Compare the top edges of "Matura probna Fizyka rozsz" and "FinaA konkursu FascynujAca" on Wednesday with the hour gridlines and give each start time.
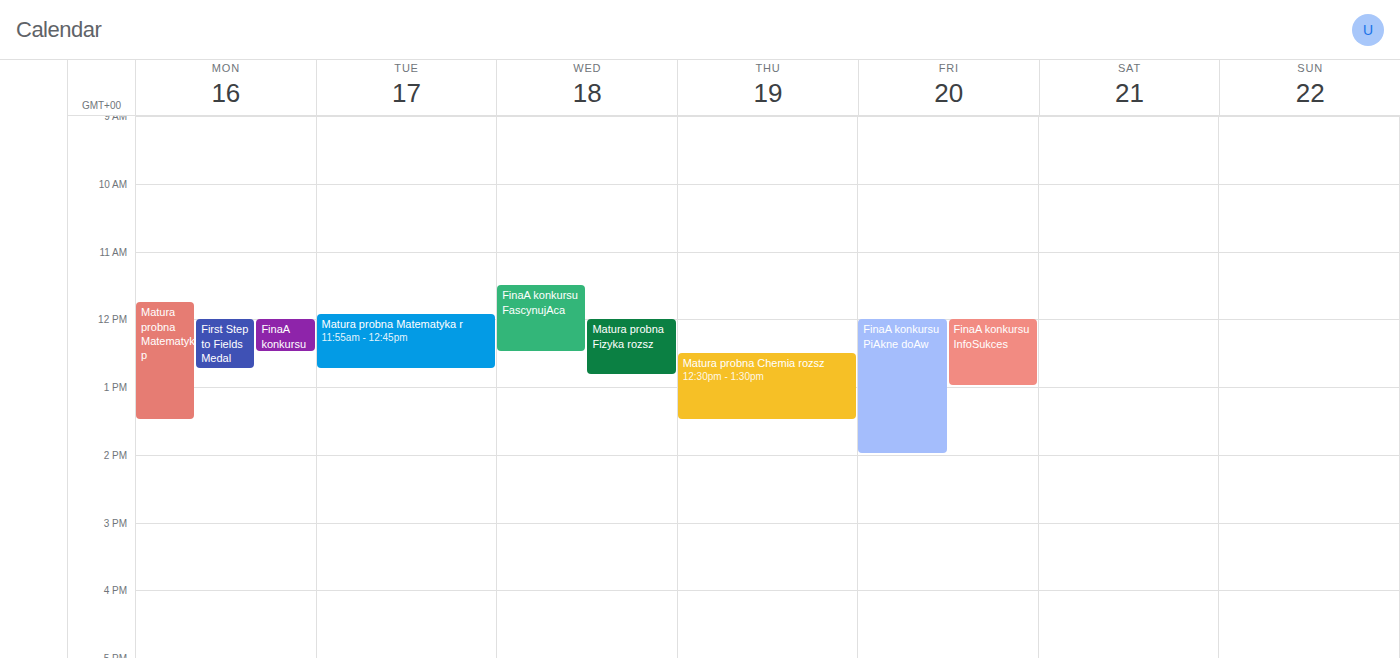
"Matura probna Fizyka rozsz": 12:00 PM, exactly on the 12 PM line. "FinaA konkursu FascynujAca": 11:30 AM, halfway between the 11 AM and 12 PM lines.